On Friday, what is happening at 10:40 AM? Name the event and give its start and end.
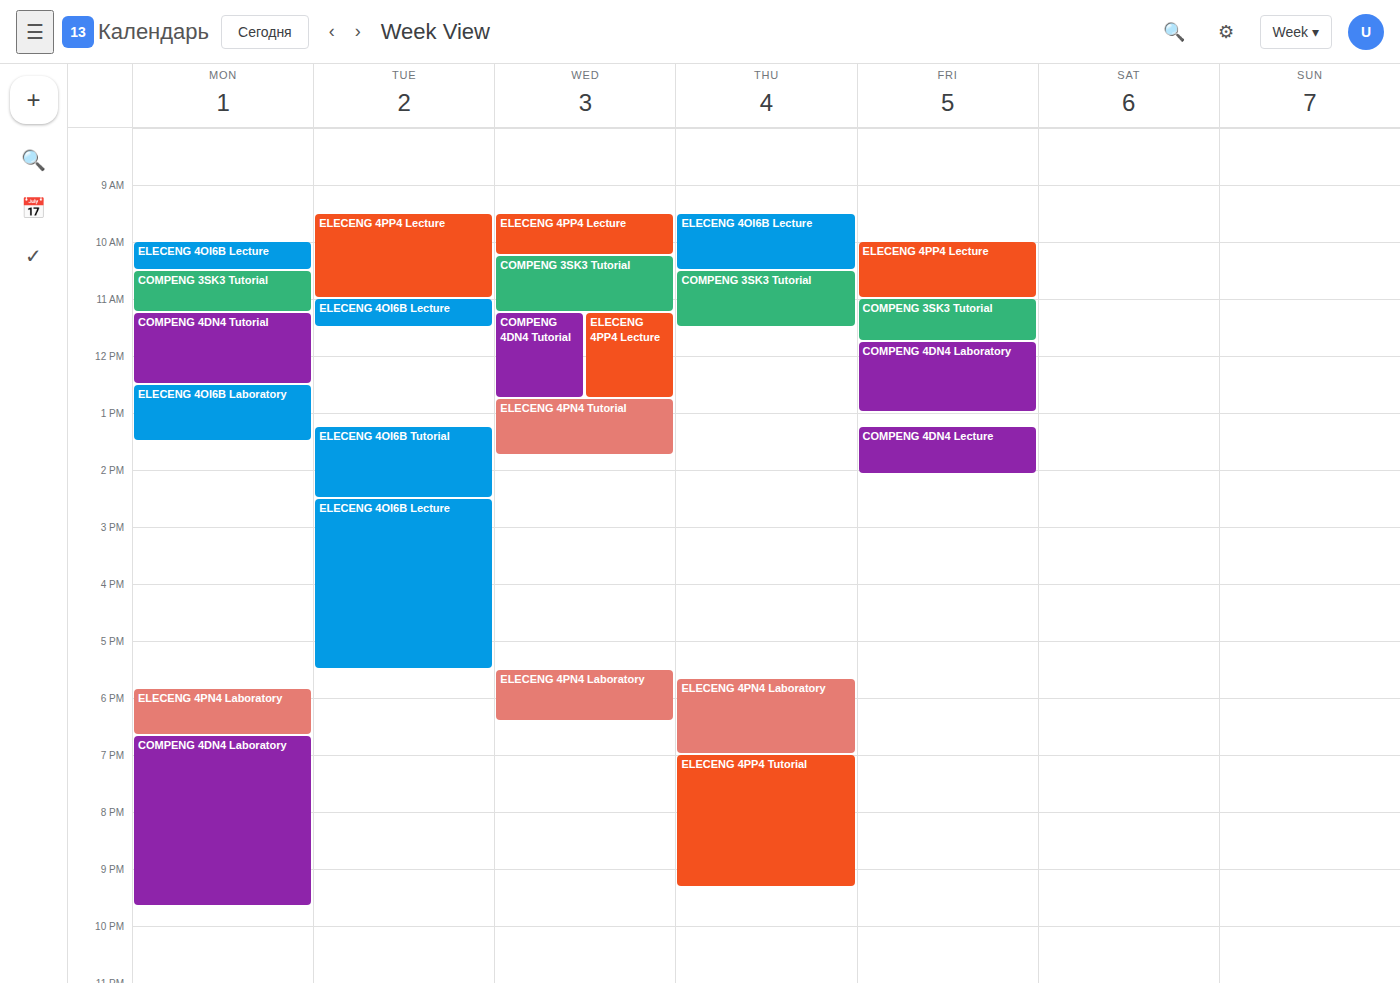
"ELECENG 4PP4 Lecture", 10:00 AM to 11:00 AM